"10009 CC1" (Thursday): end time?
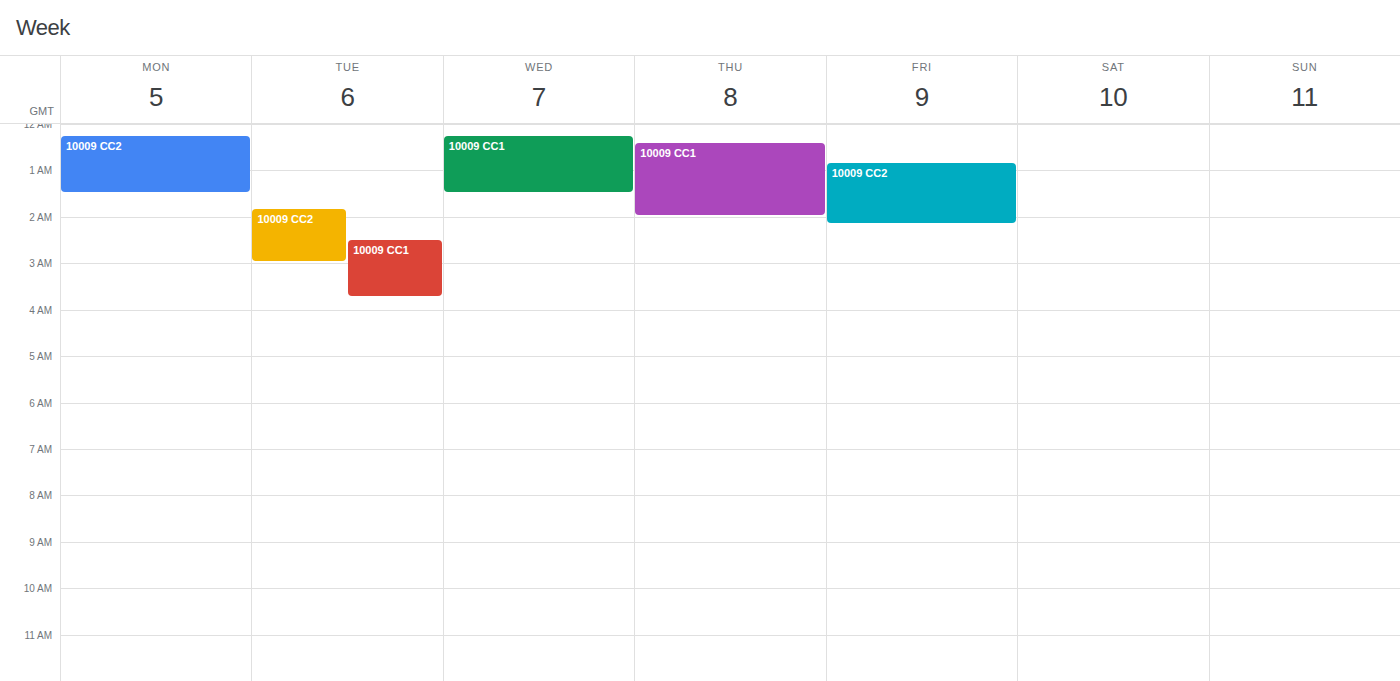
2:00 AM